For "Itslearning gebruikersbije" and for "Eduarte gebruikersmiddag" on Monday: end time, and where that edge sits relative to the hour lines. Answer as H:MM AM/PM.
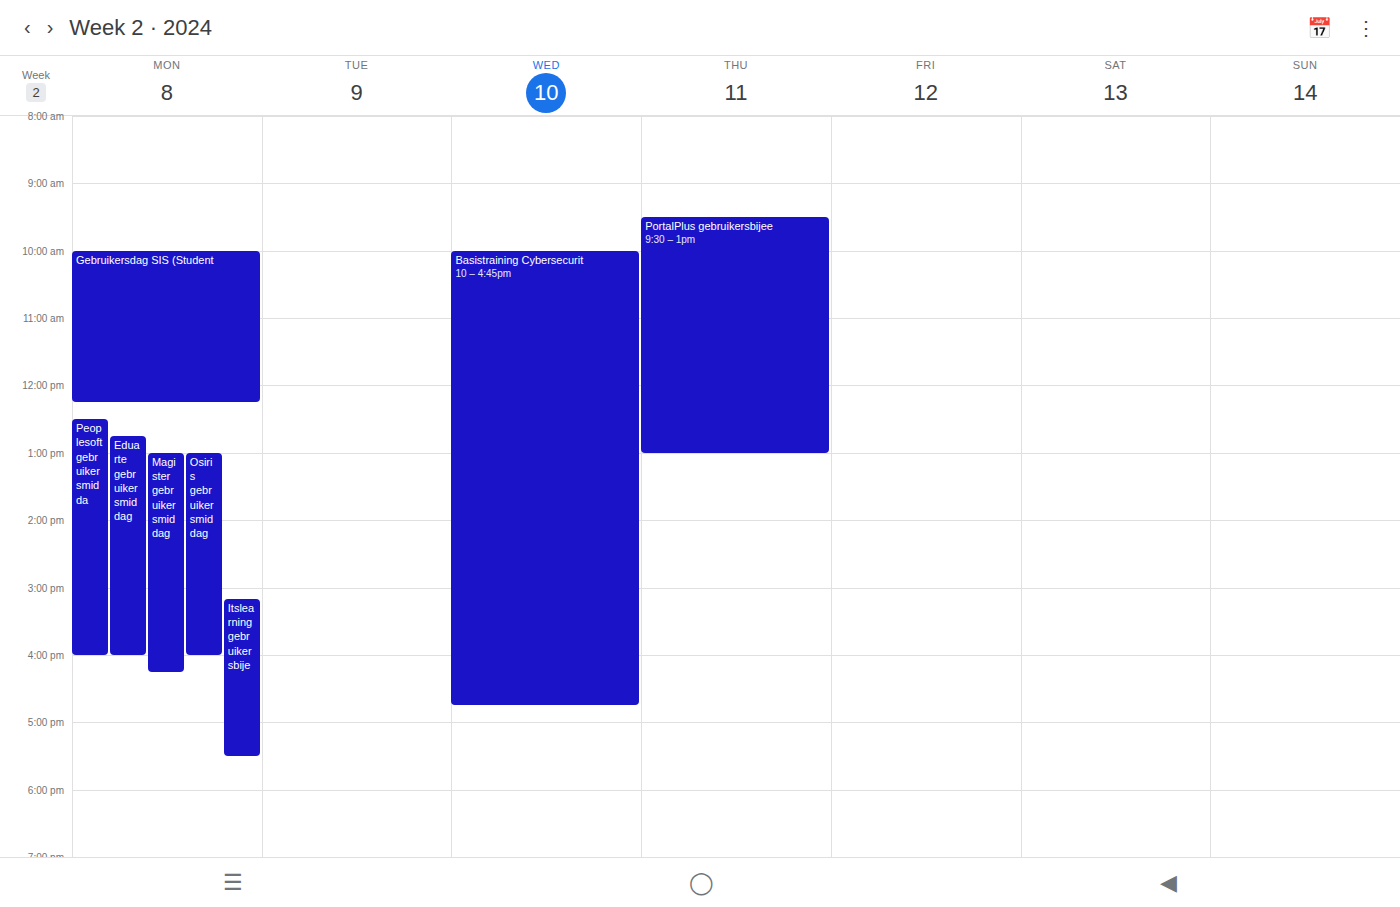
"Itslearning gebruikersbije": 5:30 PM, halfway between the 5 PM and 6 PM lines. "Eduarte gebruikersmiddag": 4:00 PM, exactly on the 4 PM line.